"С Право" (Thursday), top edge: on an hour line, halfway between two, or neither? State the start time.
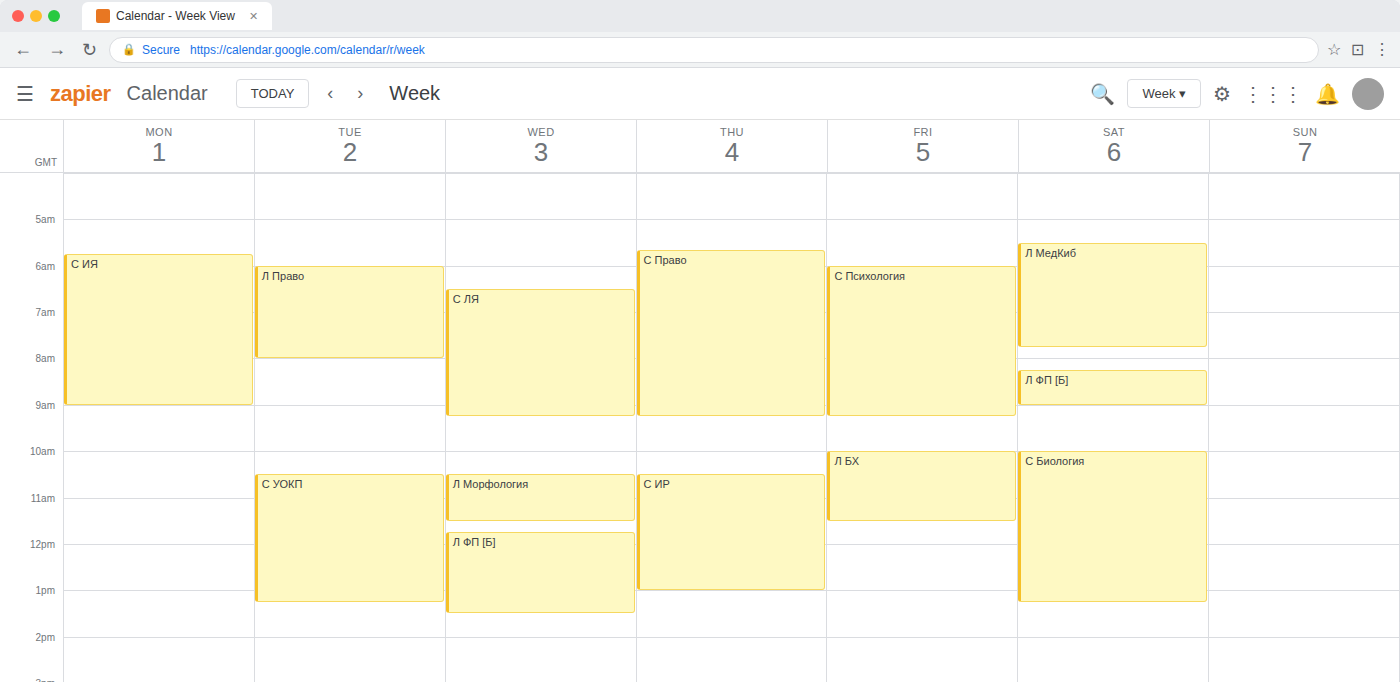
05:40 -- neither: 40 minutes below the 05:00 line and 20 minutes above the 06:00 line.